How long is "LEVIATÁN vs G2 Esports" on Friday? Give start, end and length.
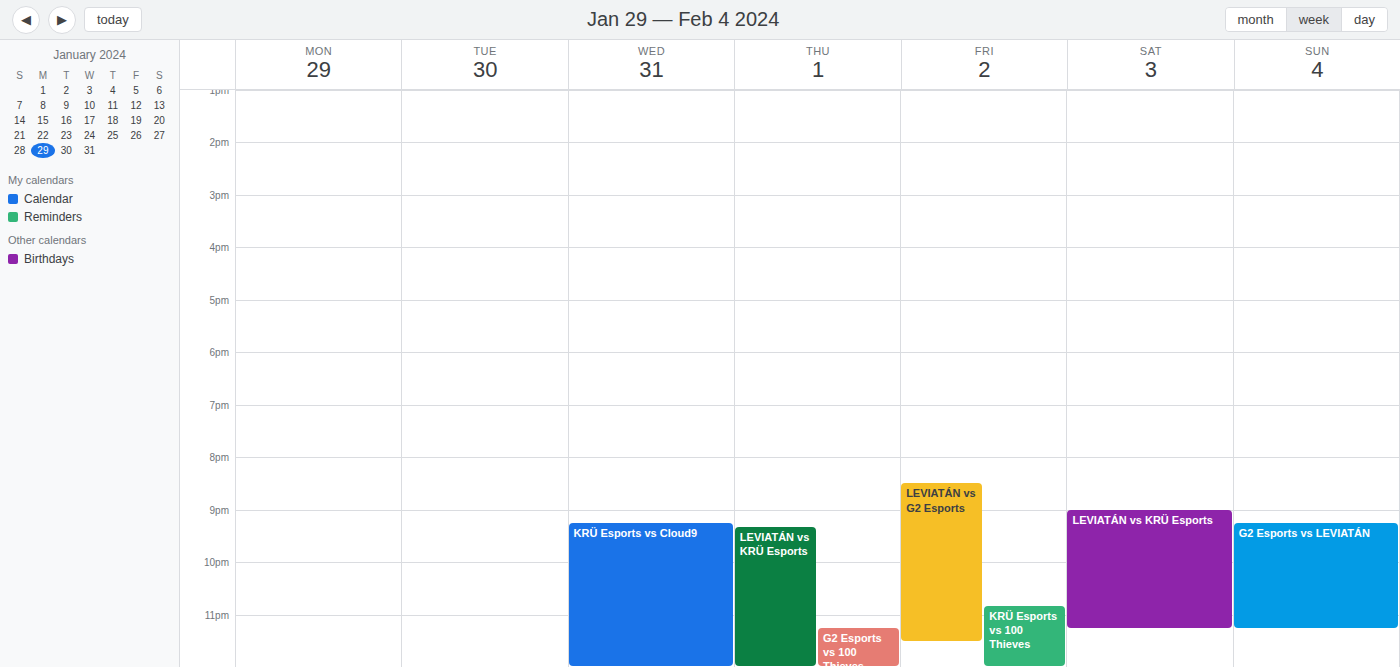
8:30 PM to 11:30 PM, 3 hours